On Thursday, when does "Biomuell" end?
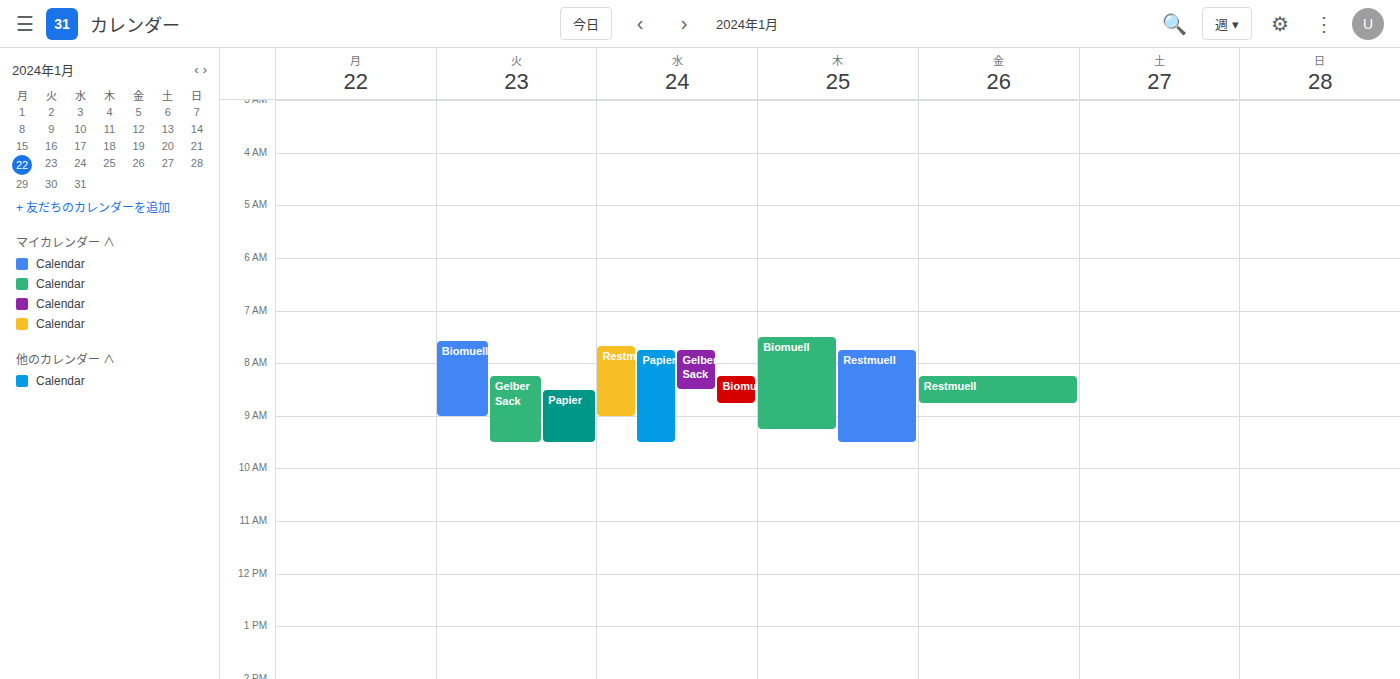
9:15 AM